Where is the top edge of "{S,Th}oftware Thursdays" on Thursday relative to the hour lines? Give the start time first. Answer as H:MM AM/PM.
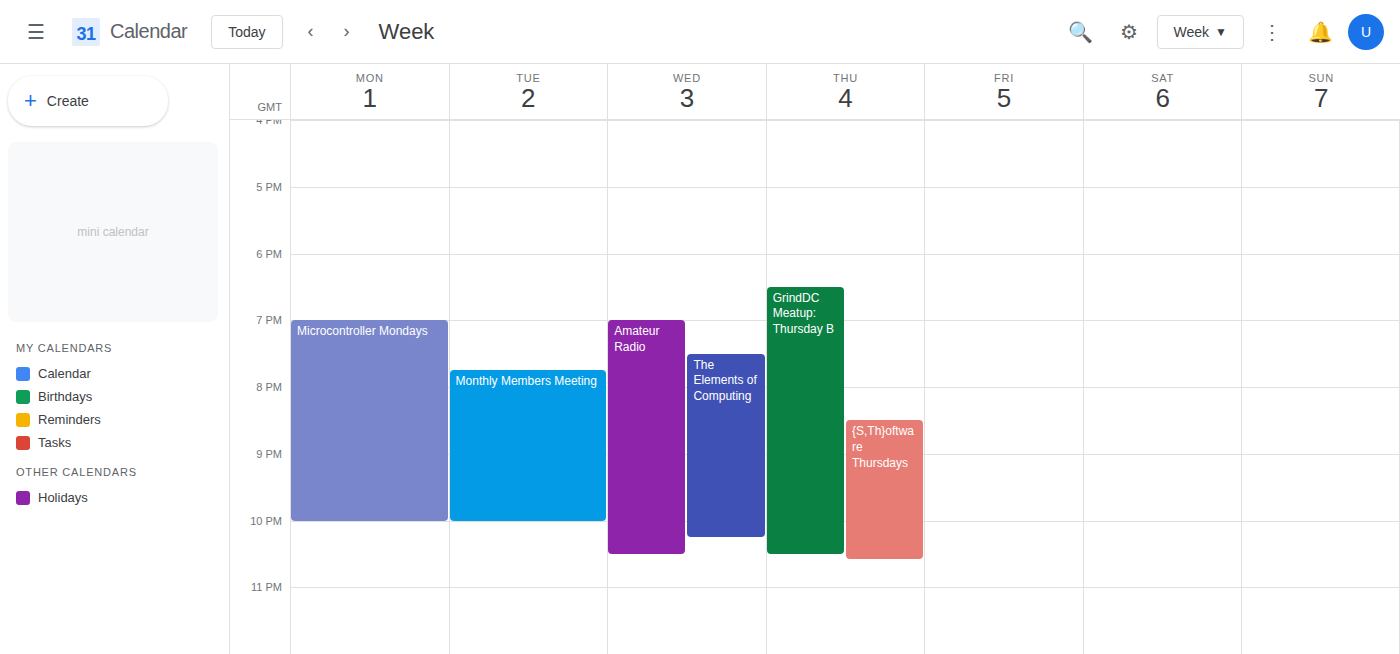
8:30 PM -- halfway between the 8 PM and 9 PM lines.